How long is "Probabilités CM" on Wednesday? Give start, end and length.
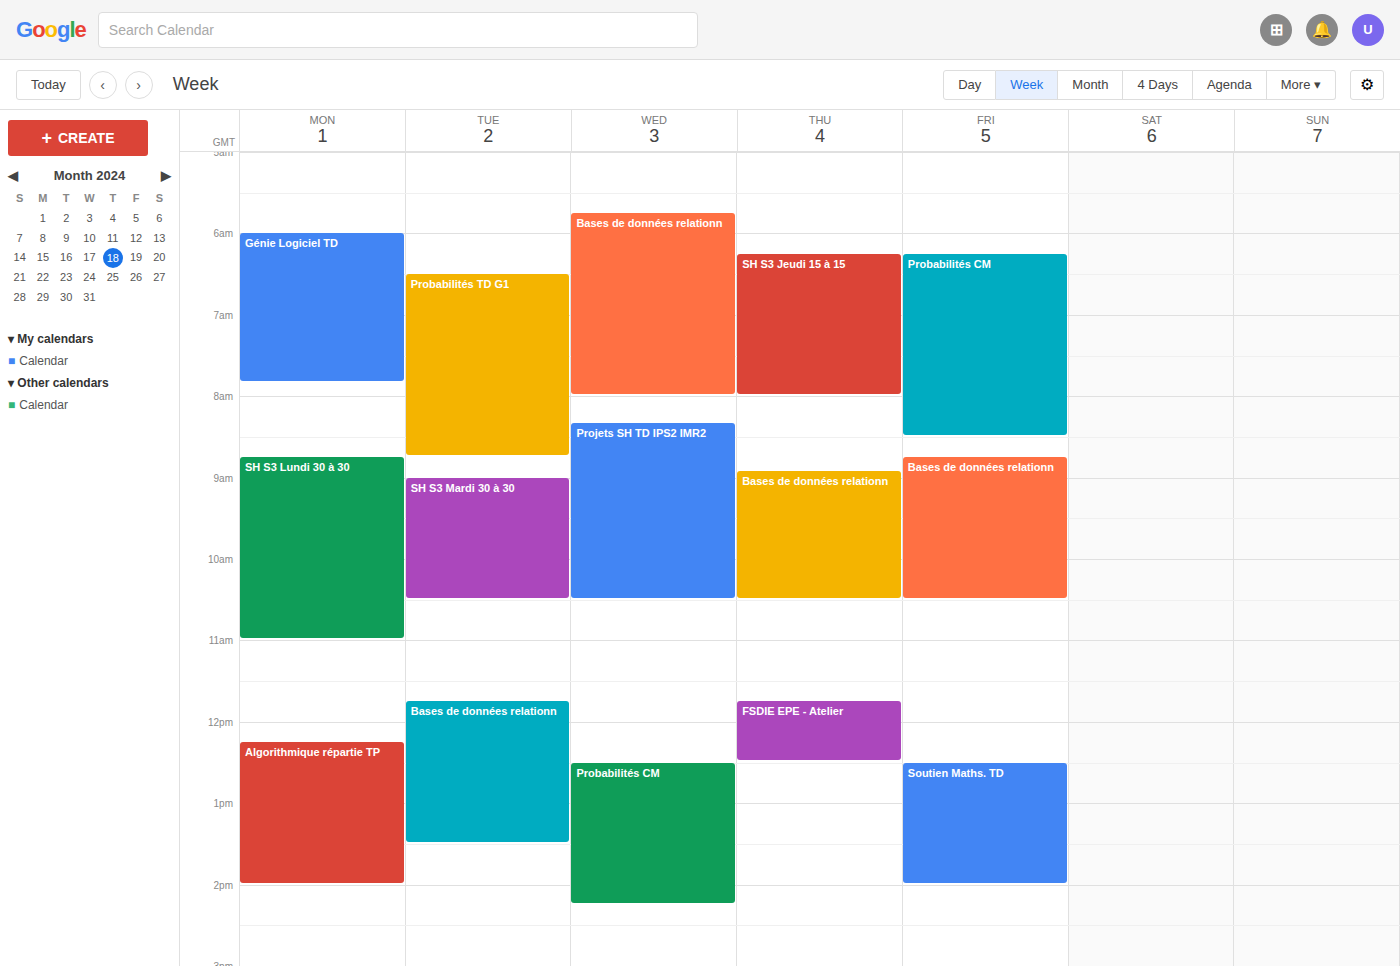
12:30 PM to 2:15 PM, 1 hour 45 minutes